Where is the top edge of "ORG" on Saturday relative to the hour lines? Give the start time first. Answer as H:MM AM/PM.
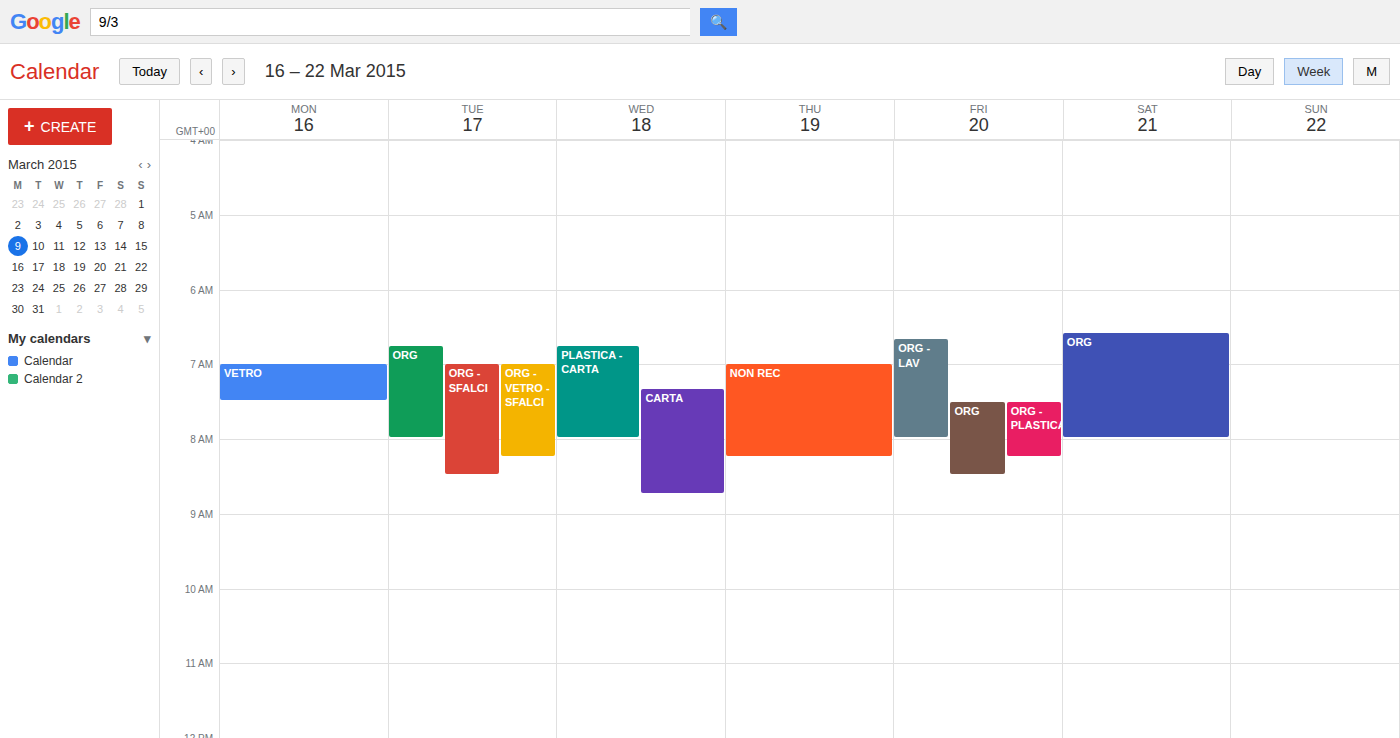
6:35 AM -- neither: 35 minutes below the 6 AM line and 25 minutes above the 7 AM line.